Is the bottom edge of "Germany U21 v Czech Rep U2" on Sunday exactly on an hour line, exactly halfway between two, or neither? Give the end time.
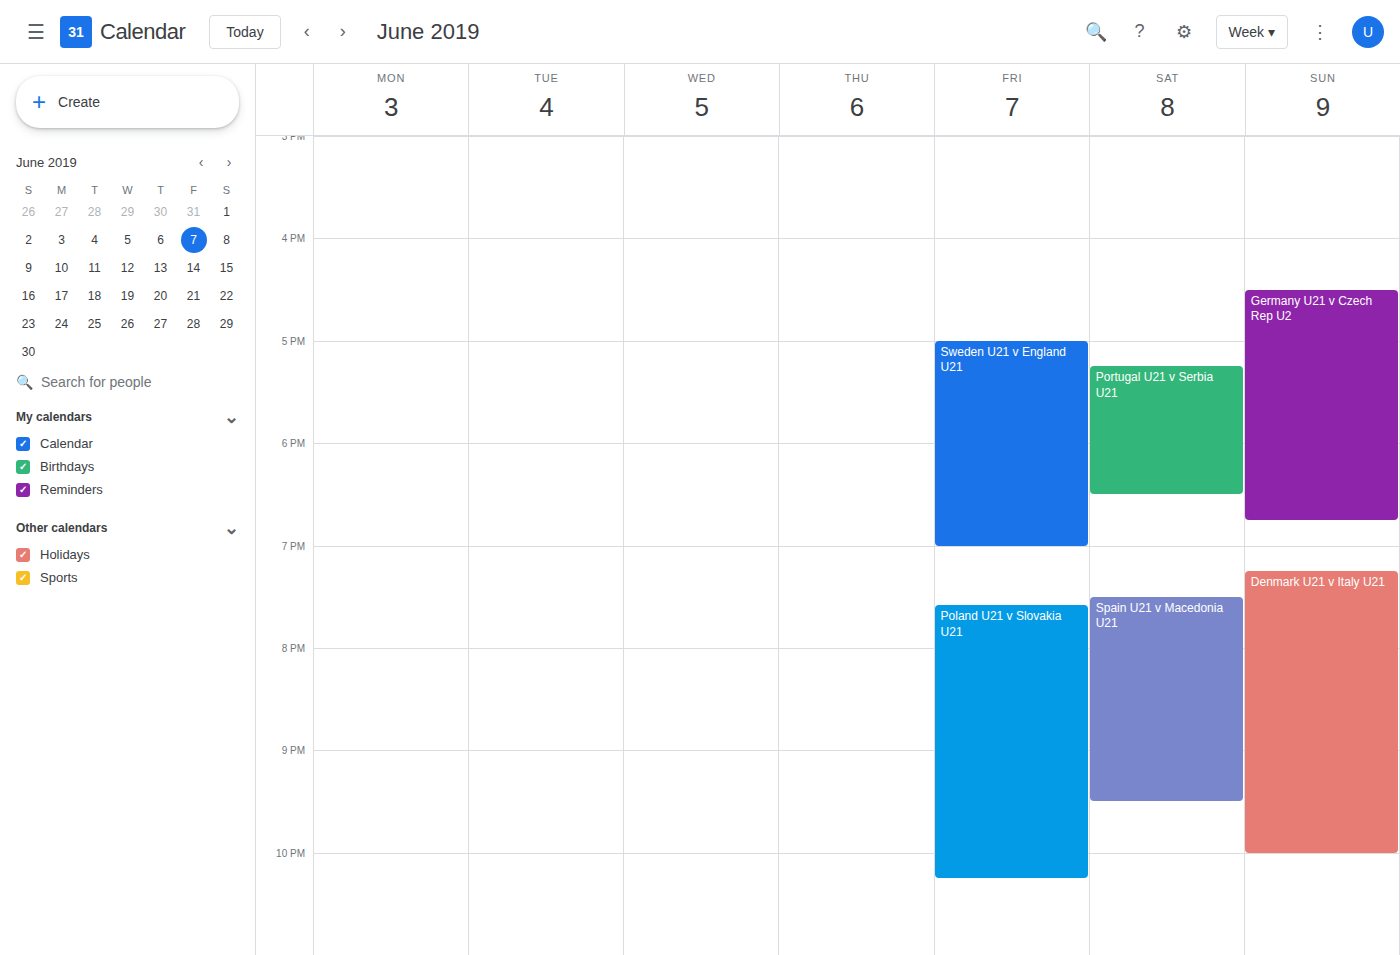
6:45 PM -- neither: three quarters of the way from the 6 PM line to the 7 PM line.